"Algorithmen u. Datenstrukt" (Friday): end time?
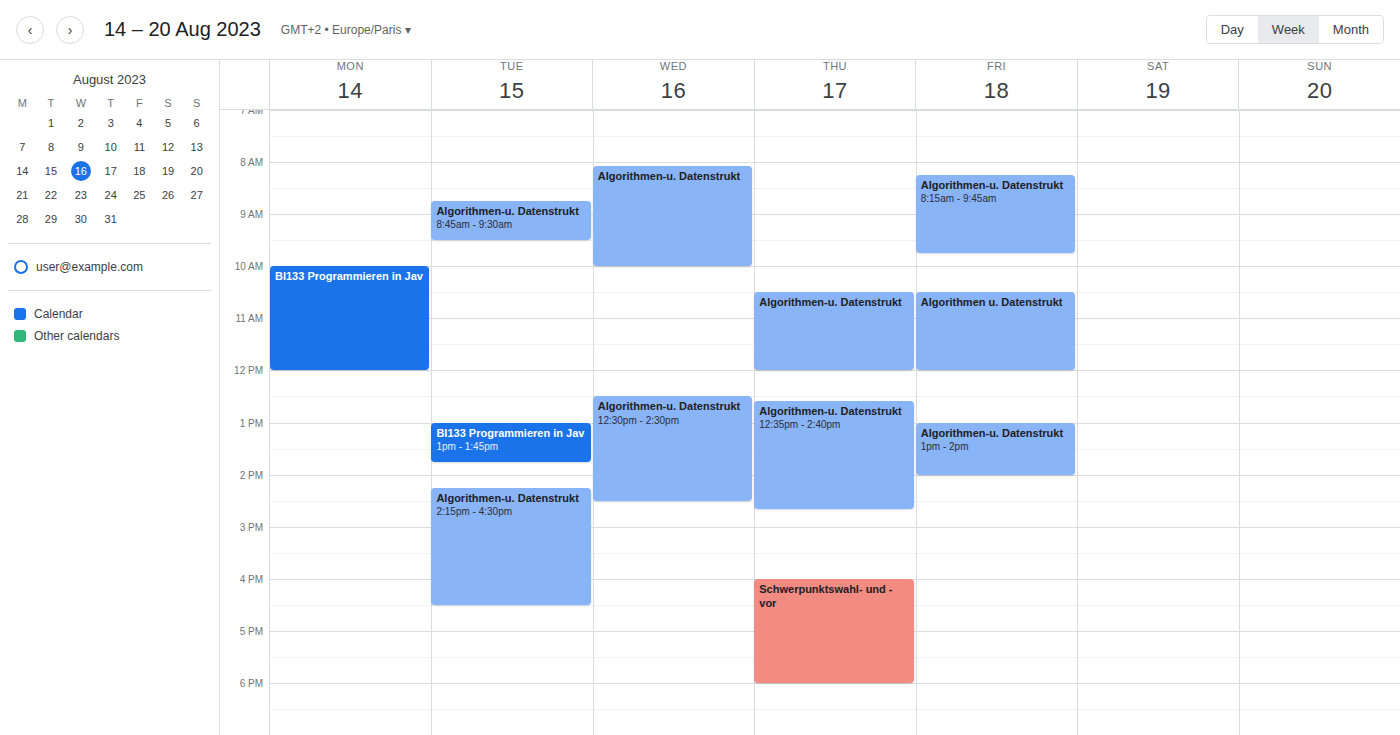
12:00 PM